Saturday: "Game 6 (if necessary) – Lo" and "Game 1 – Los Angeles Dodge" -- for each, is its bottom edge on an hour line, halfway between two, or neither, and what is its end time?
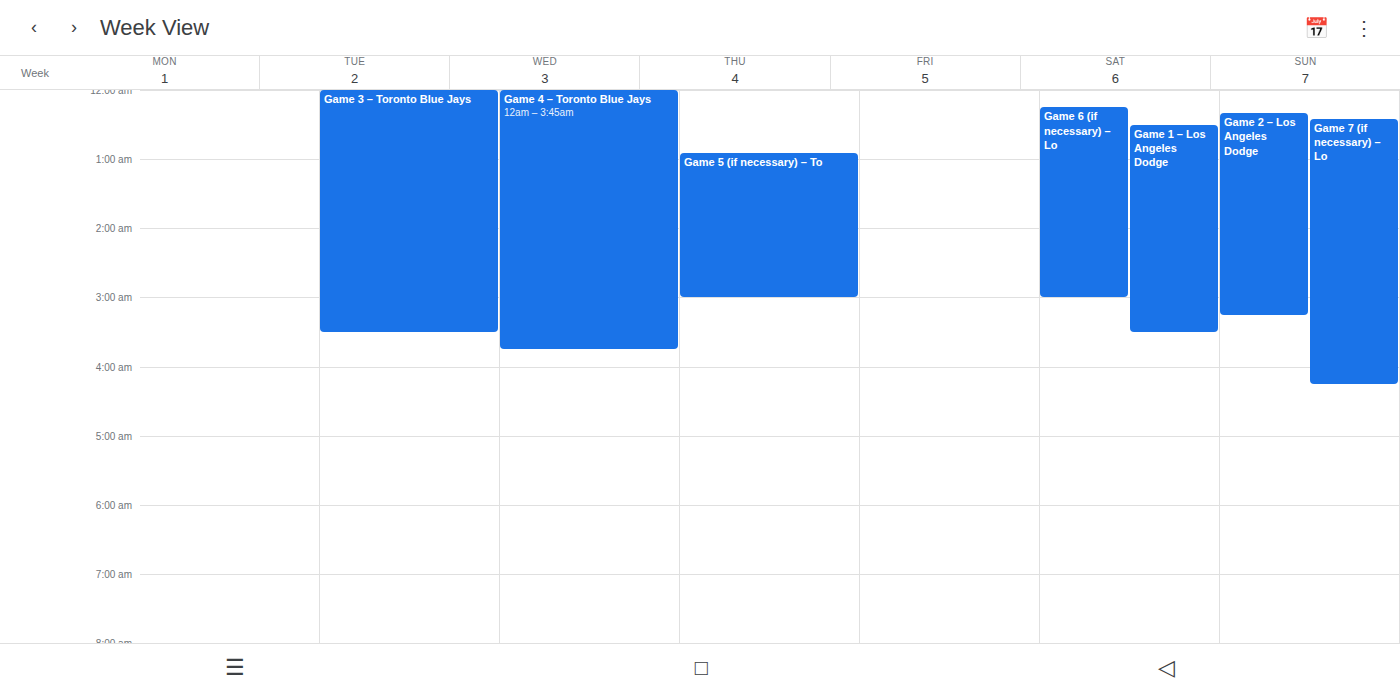
"Game 6 (if necessary) – Lo": 3:00 AM, exactly on the 3 AM line. "Game 1 – Los Angeles Dodge": 3:30 AM, halfway between the 3 AM and 4 AM lines.